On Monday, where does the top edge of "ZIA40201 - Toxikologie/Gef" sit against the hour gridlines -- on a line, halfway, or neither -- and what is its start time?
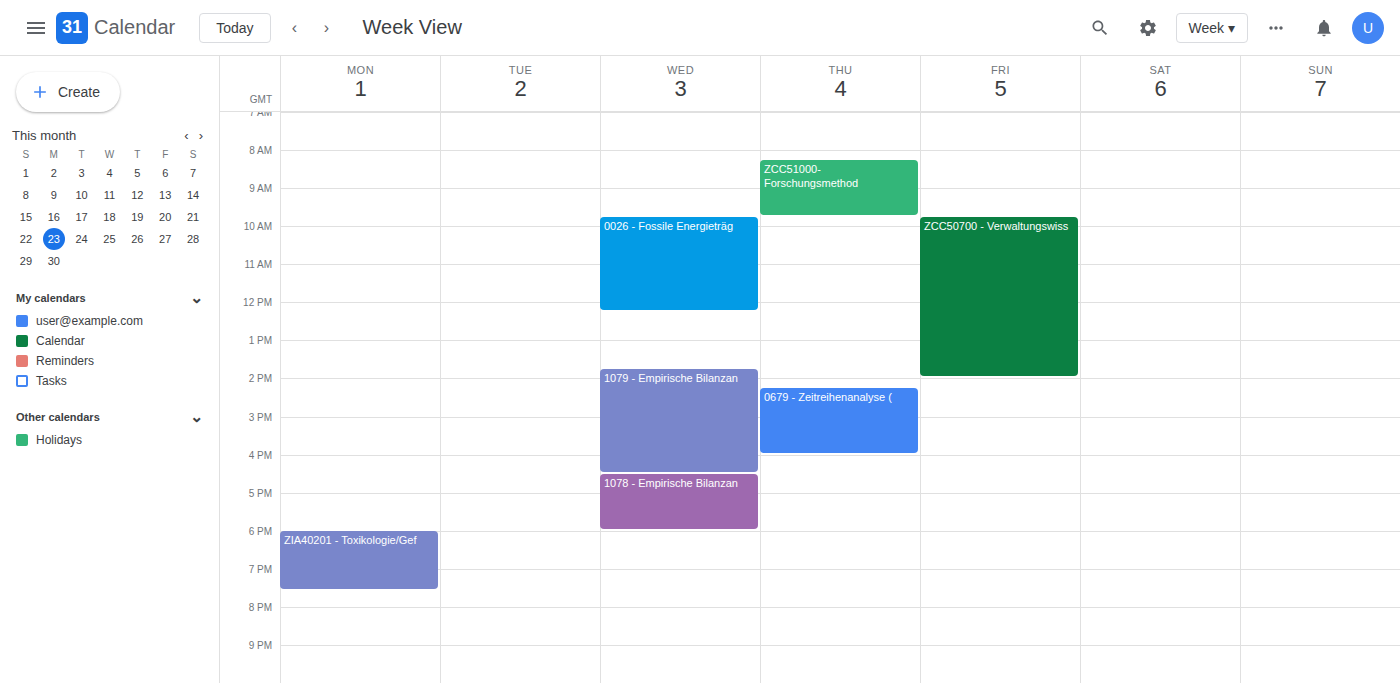
6:00 PM -- exactly on the 6 PM line.